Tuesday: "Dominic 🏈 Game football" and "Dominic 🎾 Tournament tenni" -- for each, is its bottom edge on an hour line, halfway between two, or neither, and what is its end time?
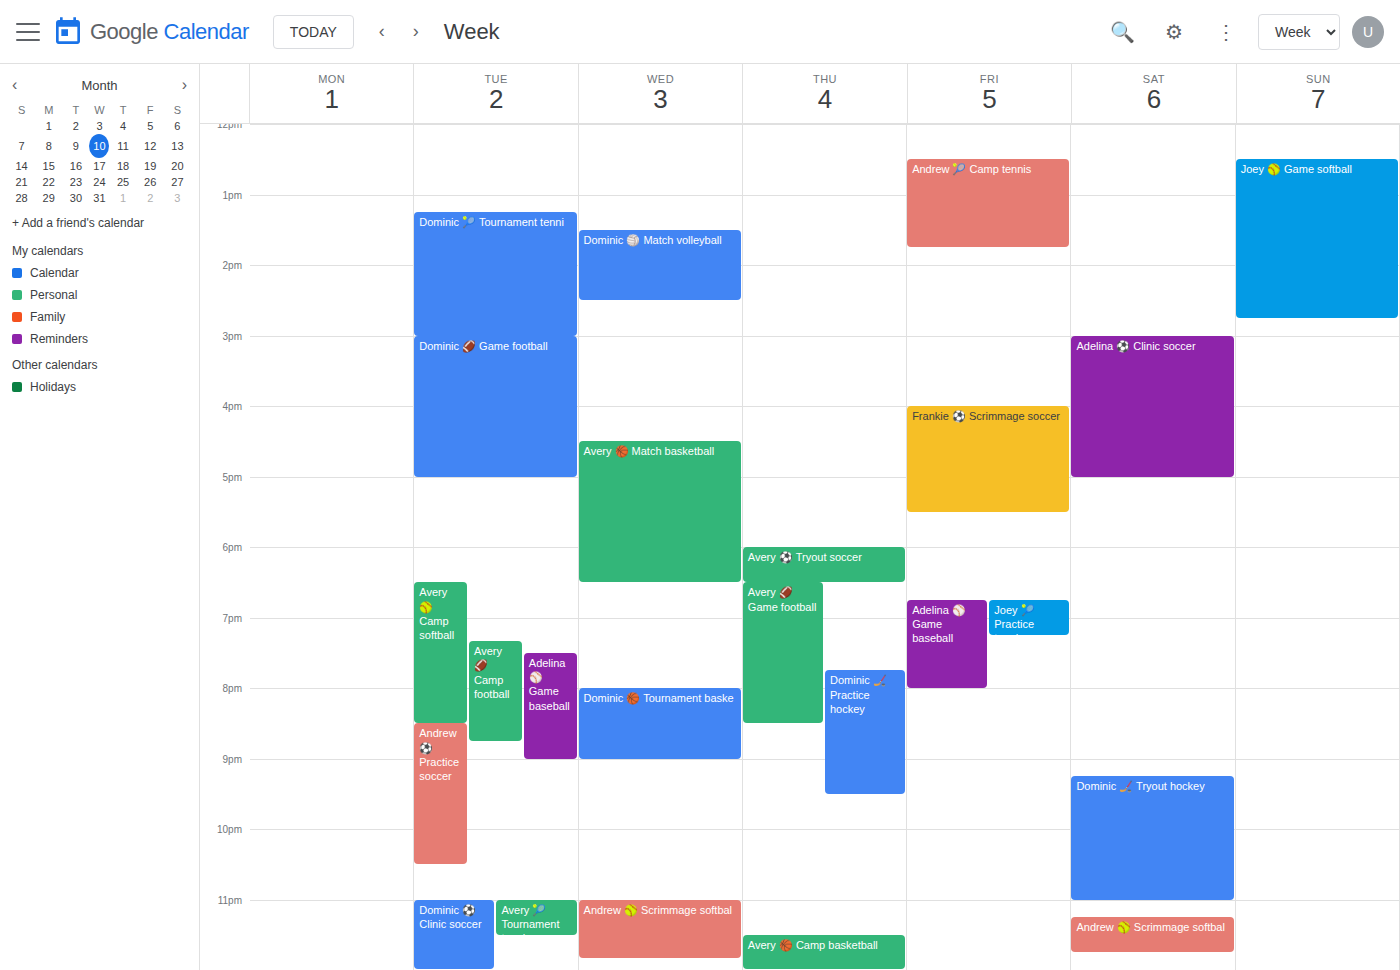
"Dominic 🏈 Game football": 17:00, exactly on the 17:00 line. "Dominic 🎾 Tournament tenni": 15:00, exactly on the 15:00 line.